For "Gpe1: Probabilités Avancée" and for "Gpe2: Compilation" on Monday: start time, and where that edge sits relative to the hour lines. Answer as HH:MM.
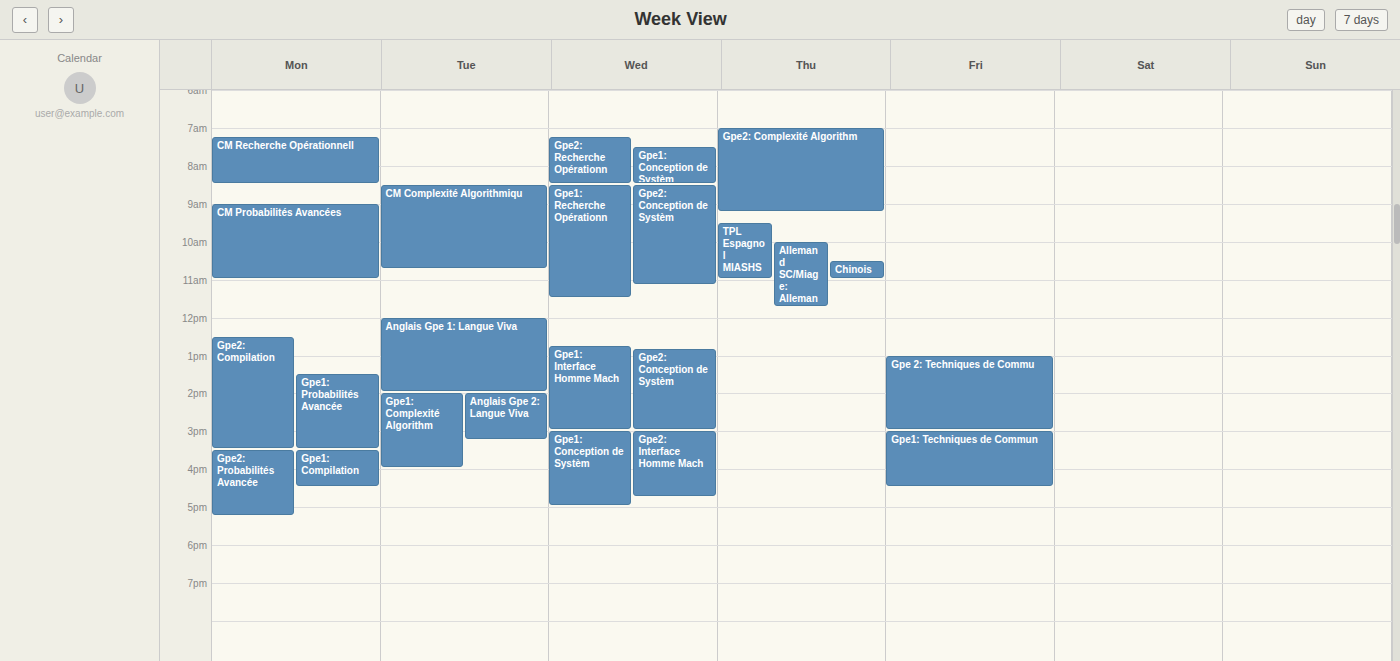
"Gpe1: Probabilités Avancée": 13:30, halfway between the 13:00 and 14:00 lines. "Gpe2: Compilation": 12:30, halfway between the 12:00 and 13:00 lines.